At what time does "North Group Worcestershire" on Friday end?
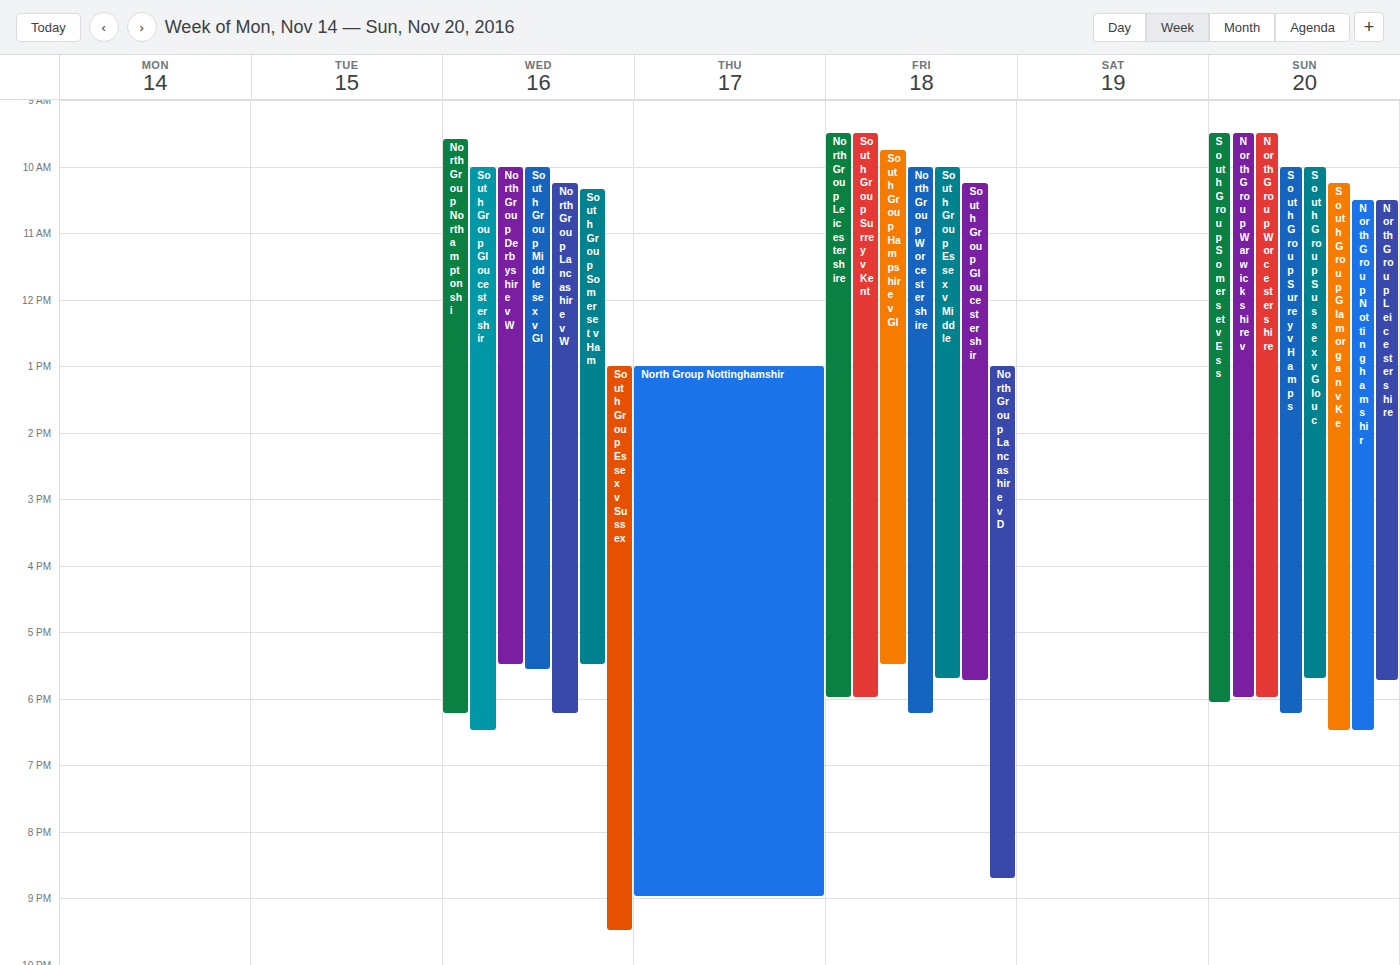
6:15 PM